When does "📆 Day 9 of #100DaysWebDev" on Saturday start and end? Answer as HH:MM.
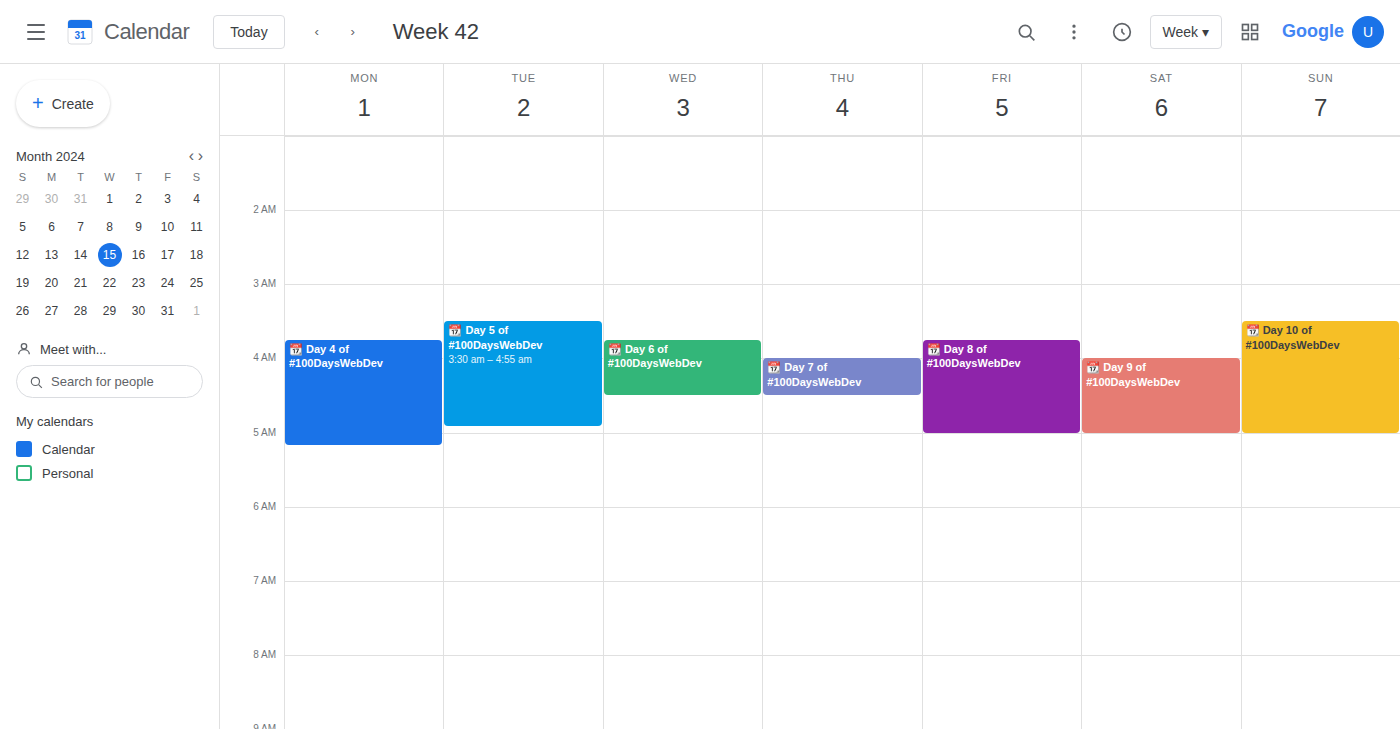
04:00 to 05:00